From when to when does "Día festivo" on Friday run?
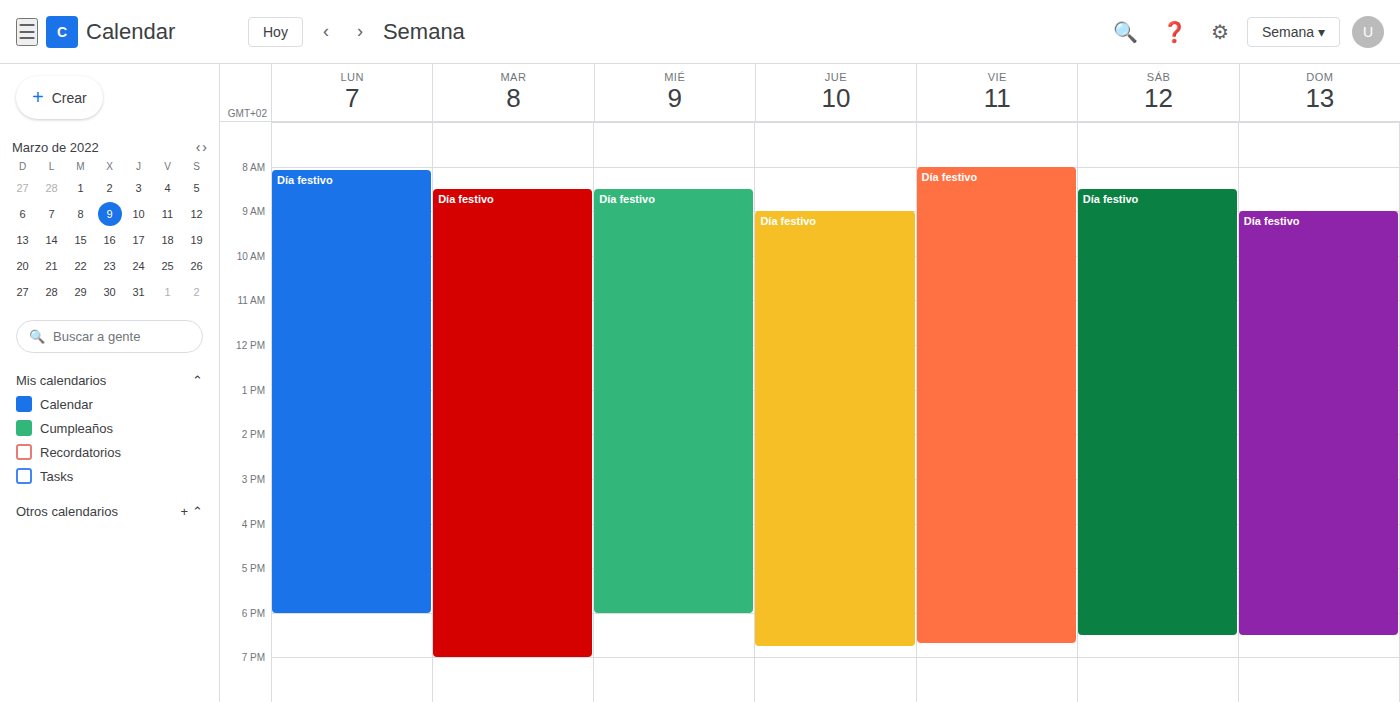
8:00 AM to 6:40 PM